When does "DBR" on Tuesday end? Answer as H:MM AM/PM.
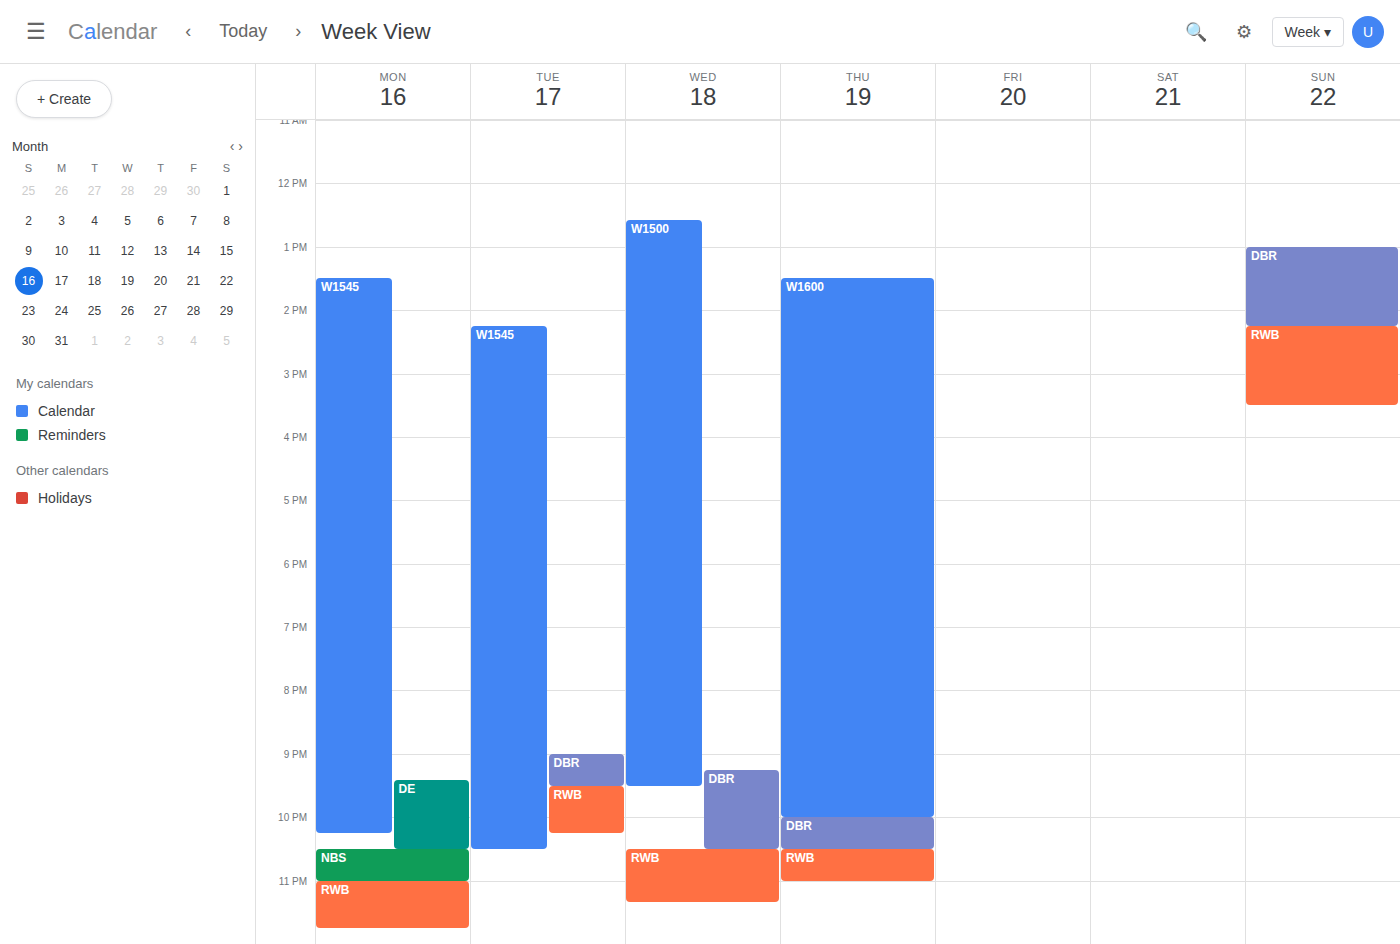
9:30 PM